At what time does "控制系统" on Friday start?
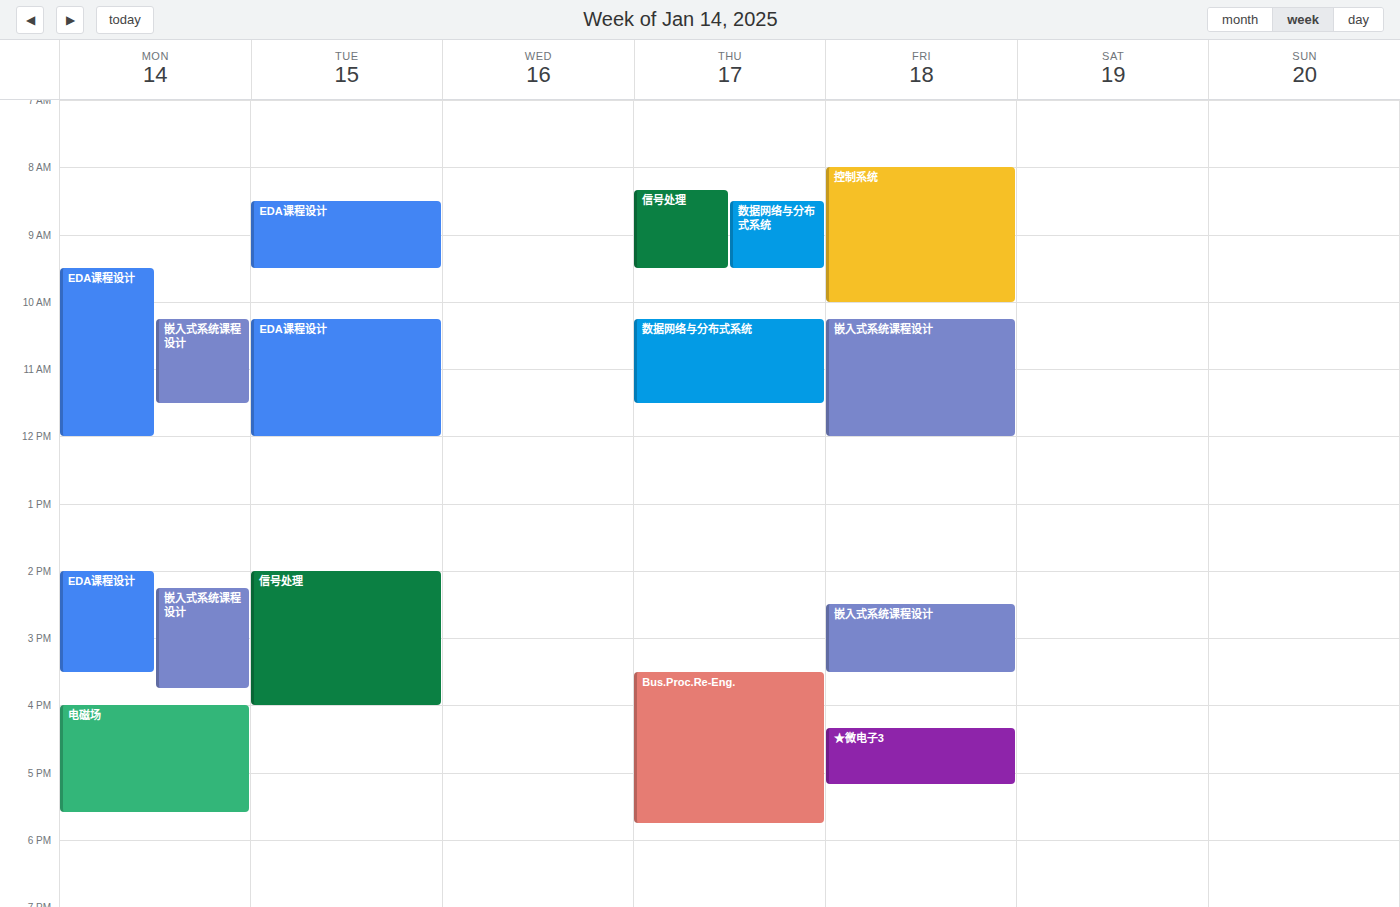
8:00 AM